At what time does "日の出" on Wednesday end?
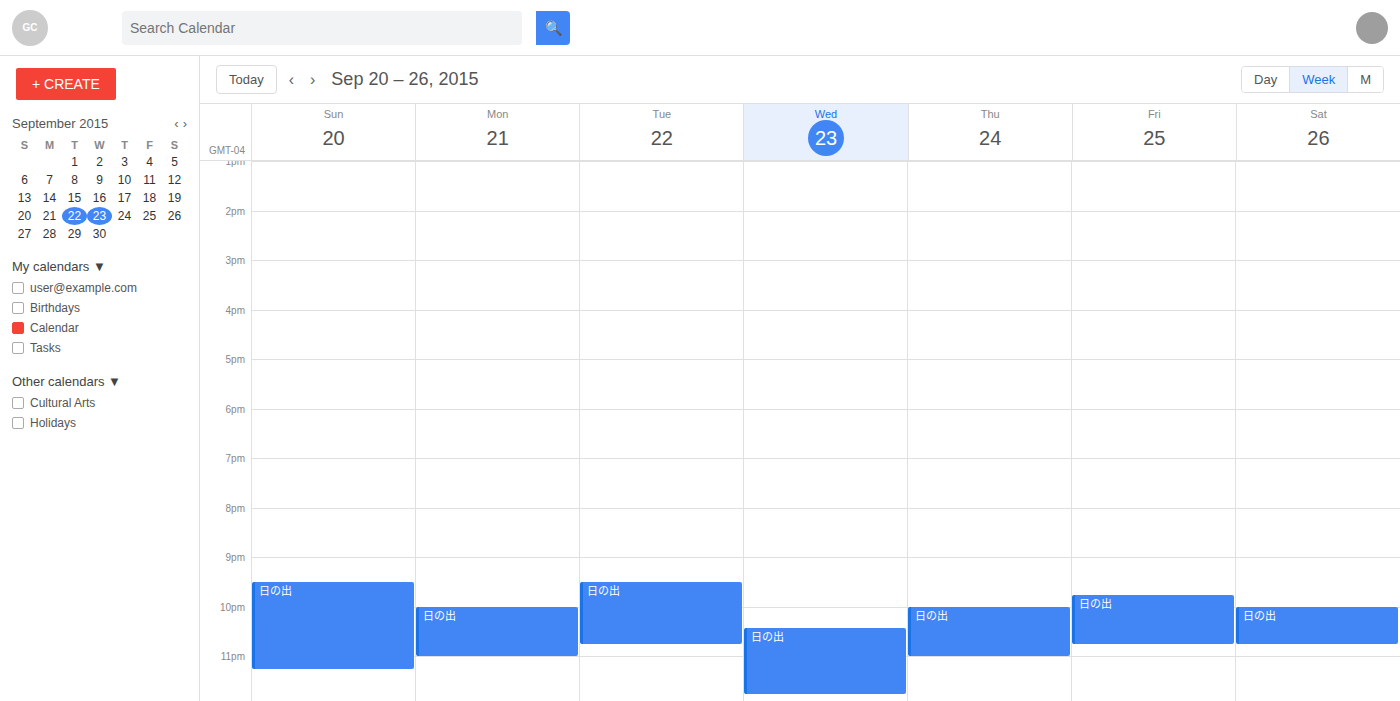
11:45 PM